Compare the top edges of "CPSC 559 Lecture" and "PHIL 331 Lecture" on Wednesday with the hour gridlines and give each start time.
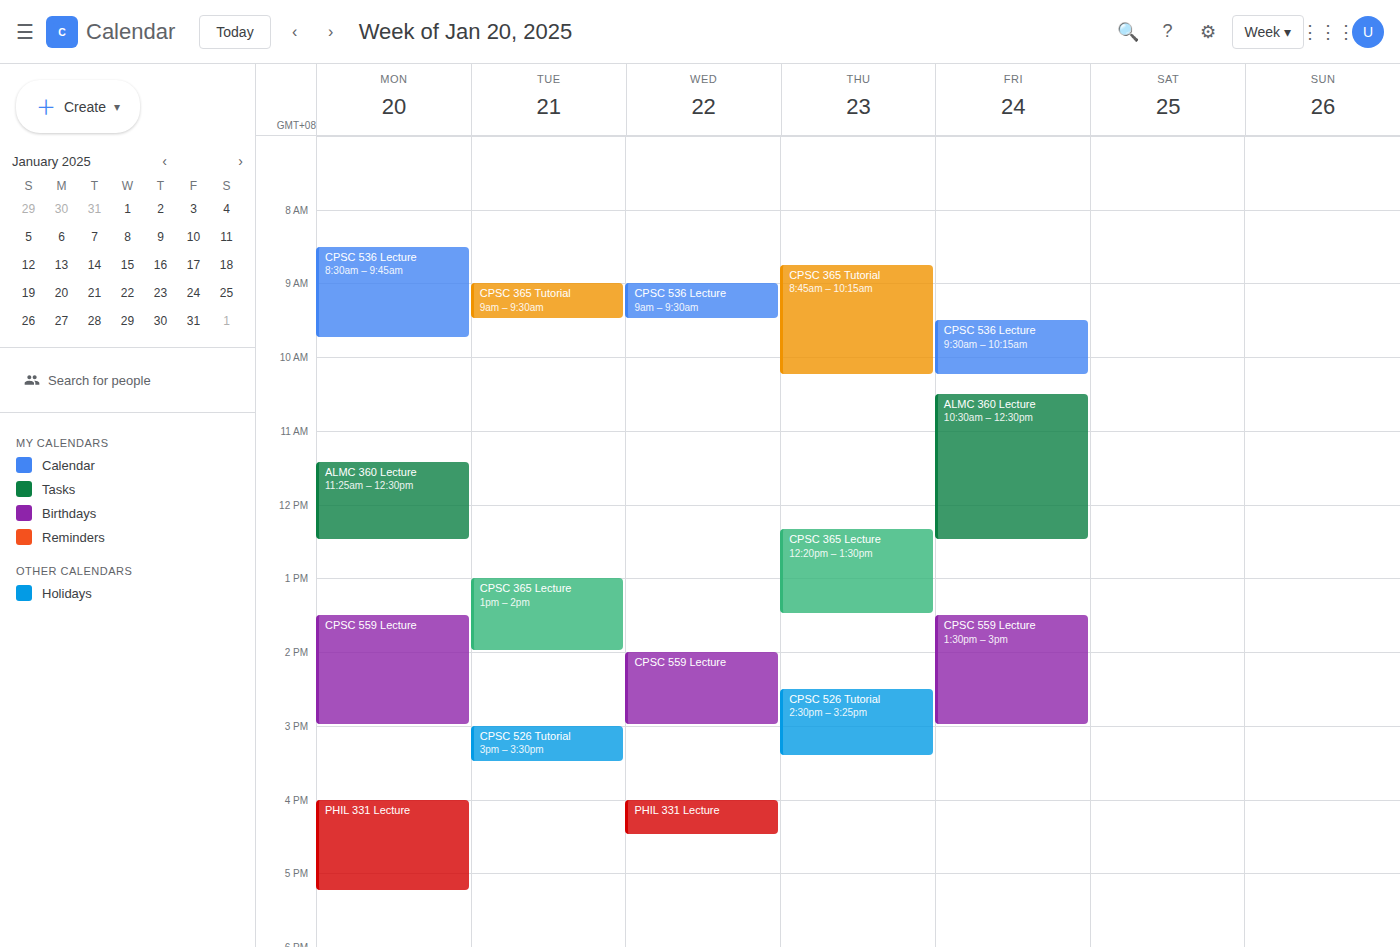
"CPSC 559 Lecture": 14:00, exactly on the 14:00 line. "PHIL 331 Lecture": 16:00, exactly on the 16:00 line.